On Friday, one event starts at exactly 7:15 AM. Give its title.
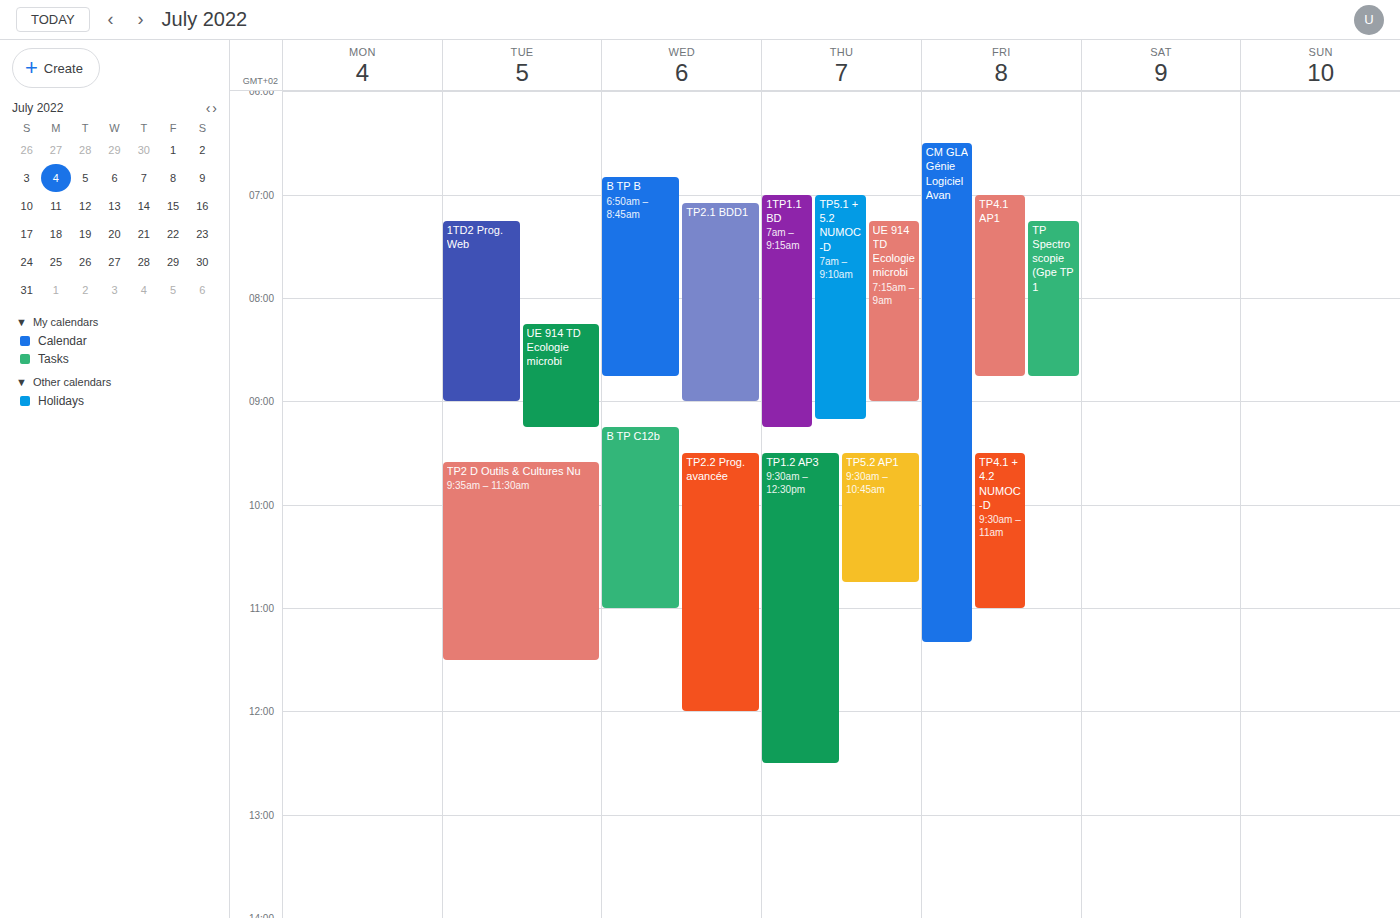
"TP Spectroscopie (Gpe TP 1"